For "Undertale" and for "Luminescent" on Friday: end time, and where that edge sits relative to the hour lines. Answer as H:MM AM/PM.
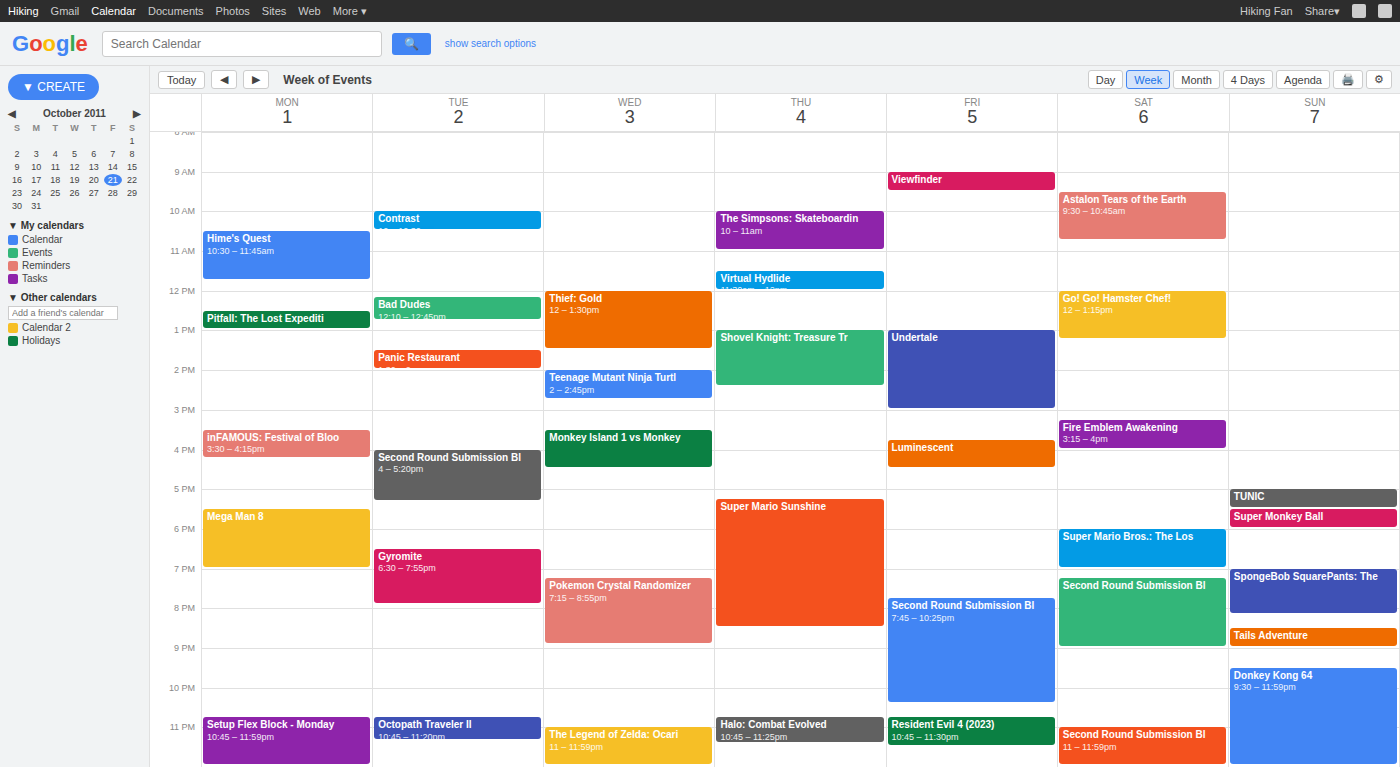
"Undertale": 3:00 PM, exactly on the 3 PM line. "Luminescent": 4:30 PM, halfway between the 4 PM and 5 PM lines.